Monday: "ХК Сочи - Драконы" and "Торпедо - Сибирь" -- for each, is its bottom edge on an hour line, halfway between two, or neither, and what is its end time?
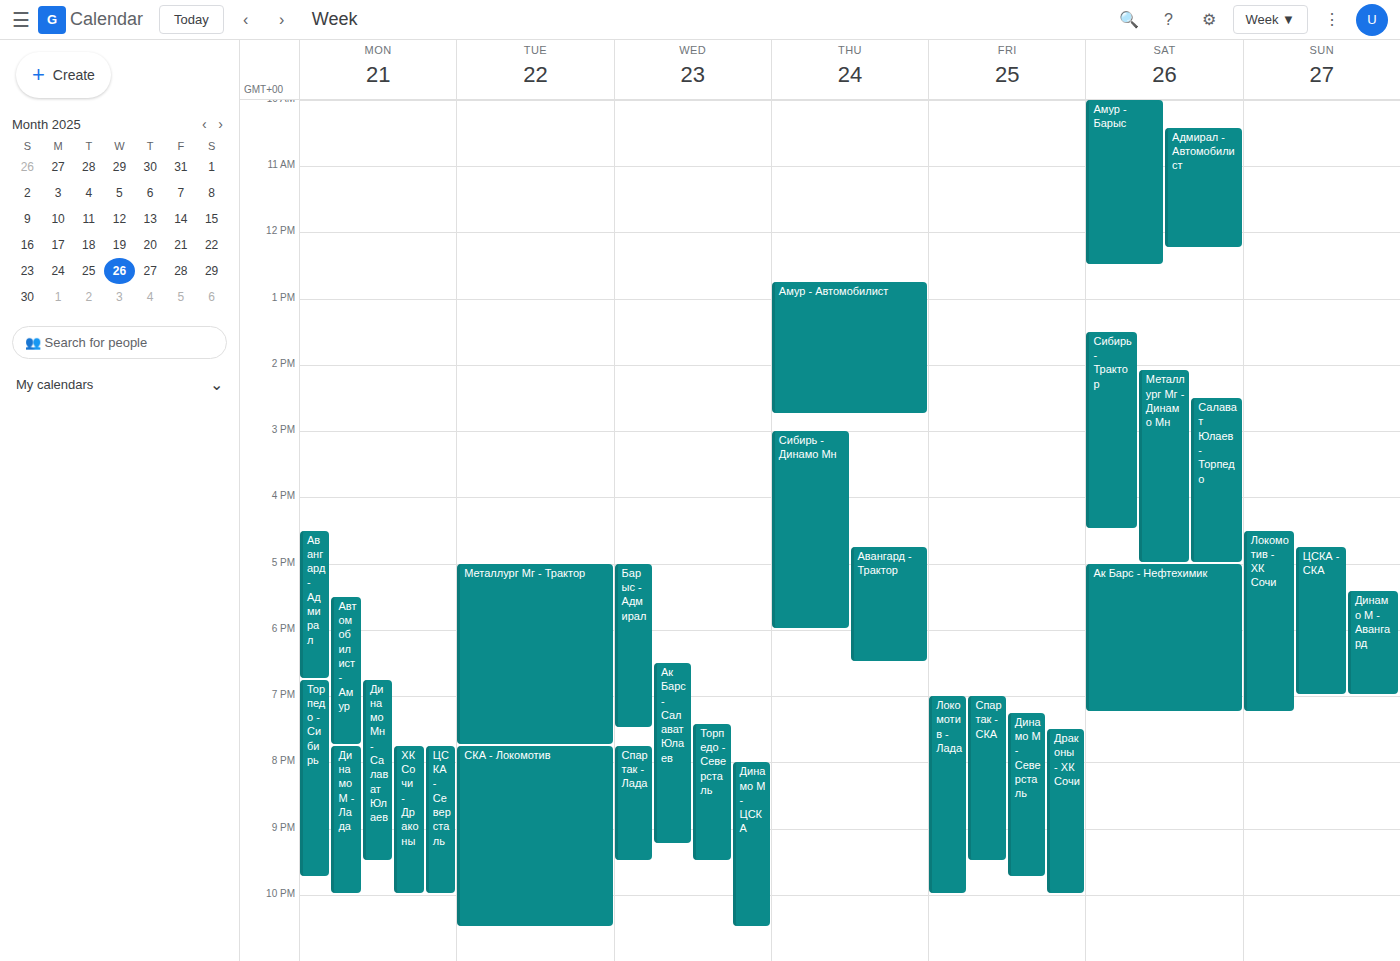
"ХК Сочи - Драконы": 10:00 PM, exactly on the 10 PM line. "Торпедо - Сибирь": 9:45 PM, neither: three quarters of the way from the 9 PM line to the 10 PM line.